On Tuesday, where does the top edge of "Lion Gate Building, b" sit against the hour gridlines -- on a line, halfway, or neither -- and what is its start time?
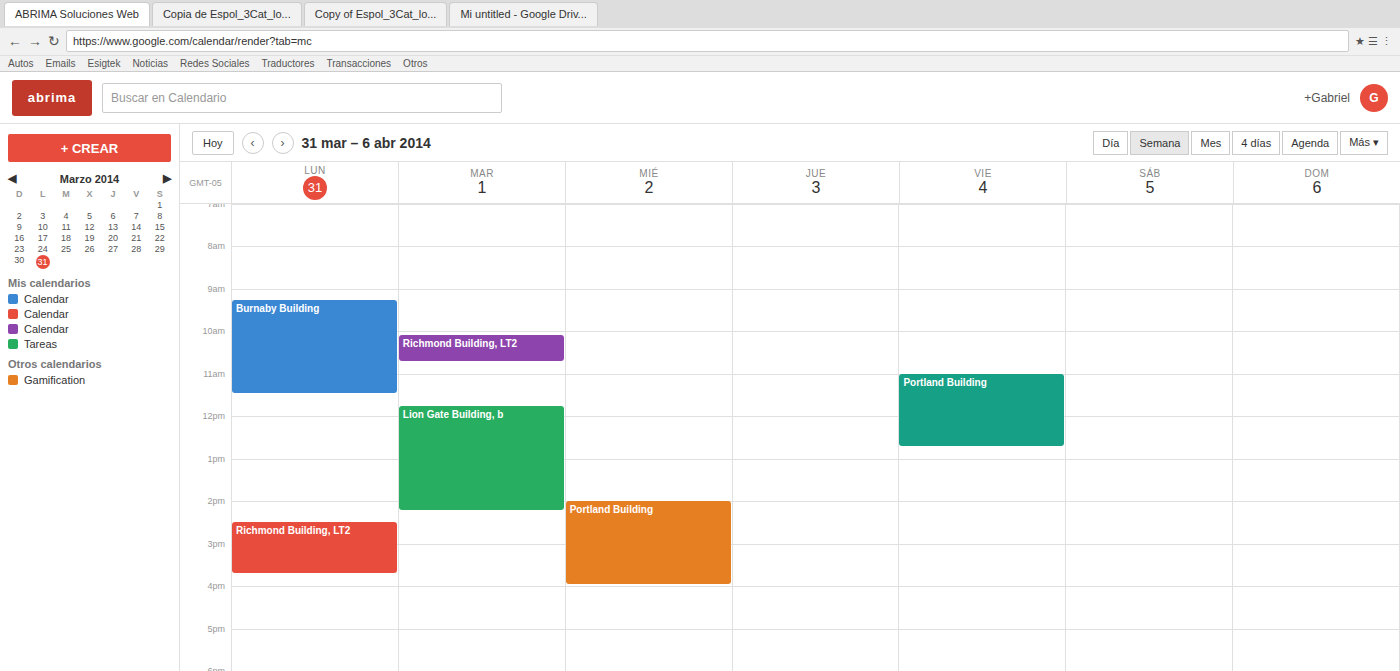
11:45 -- neither: three quarters of the way from the 11:00 line to the 12:00 line.